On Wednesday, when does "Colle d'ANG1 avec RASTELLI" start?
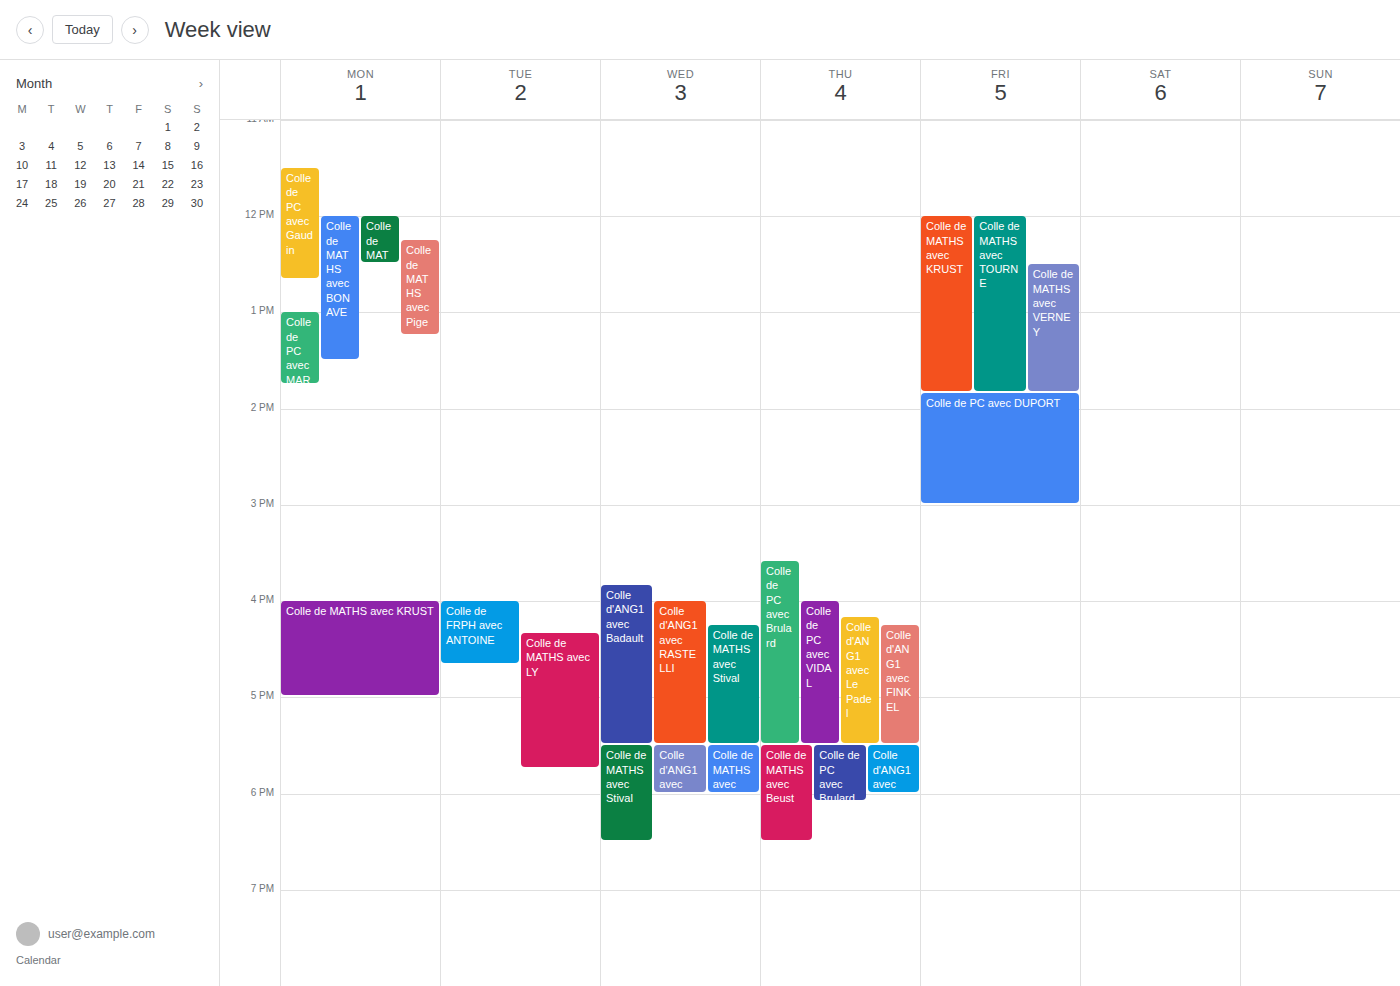
16:00